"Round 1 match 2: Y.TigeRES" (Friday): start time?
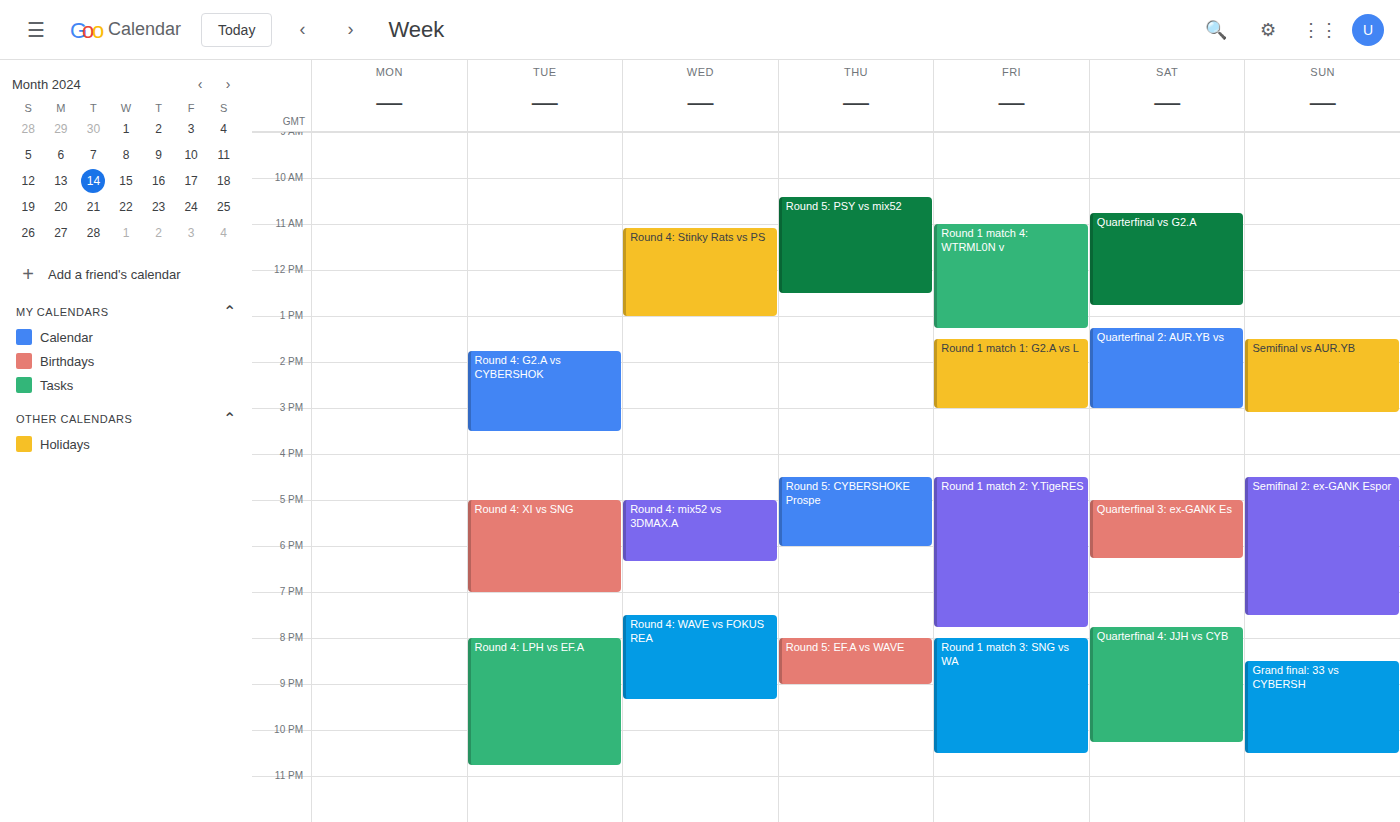
4:30 PM